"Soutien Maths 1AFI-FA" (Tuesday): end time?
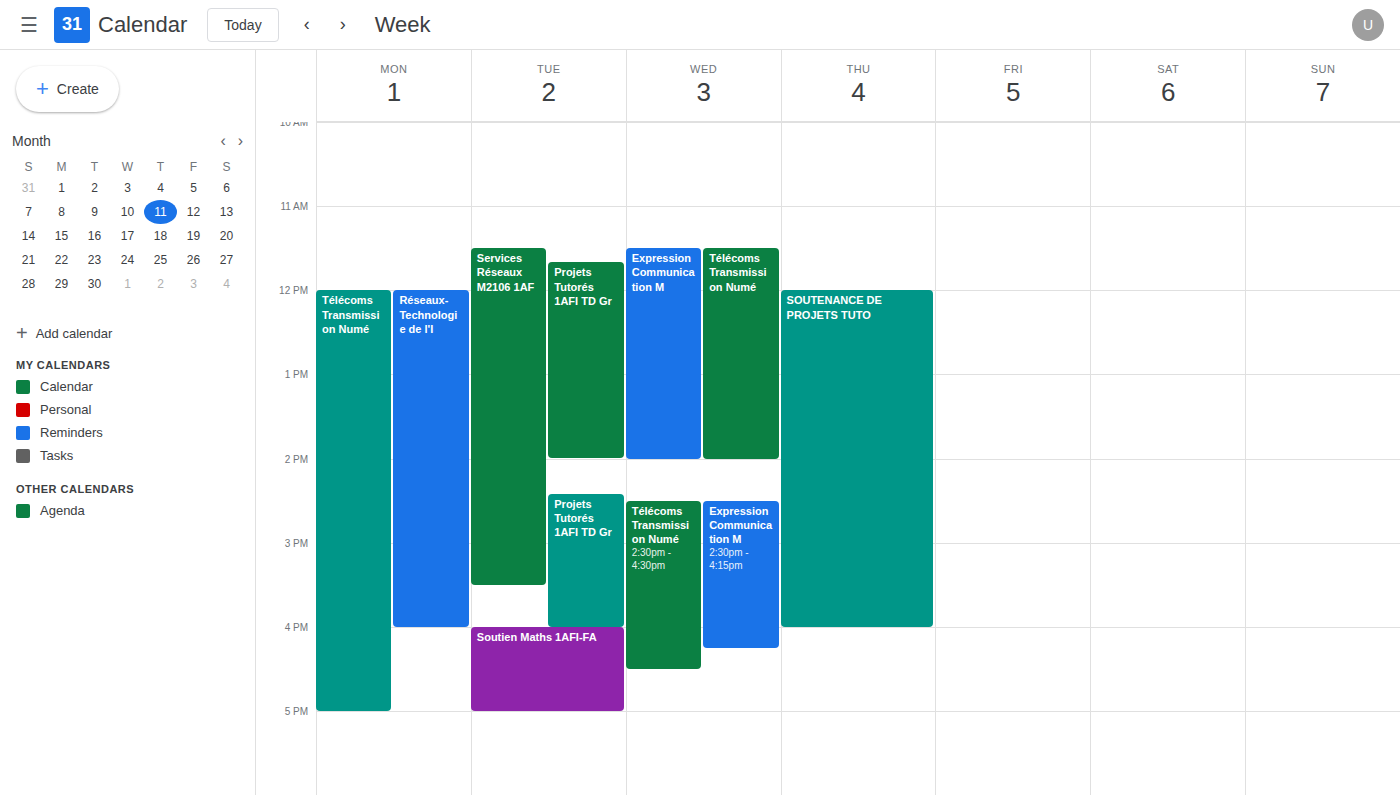
5:00 PM